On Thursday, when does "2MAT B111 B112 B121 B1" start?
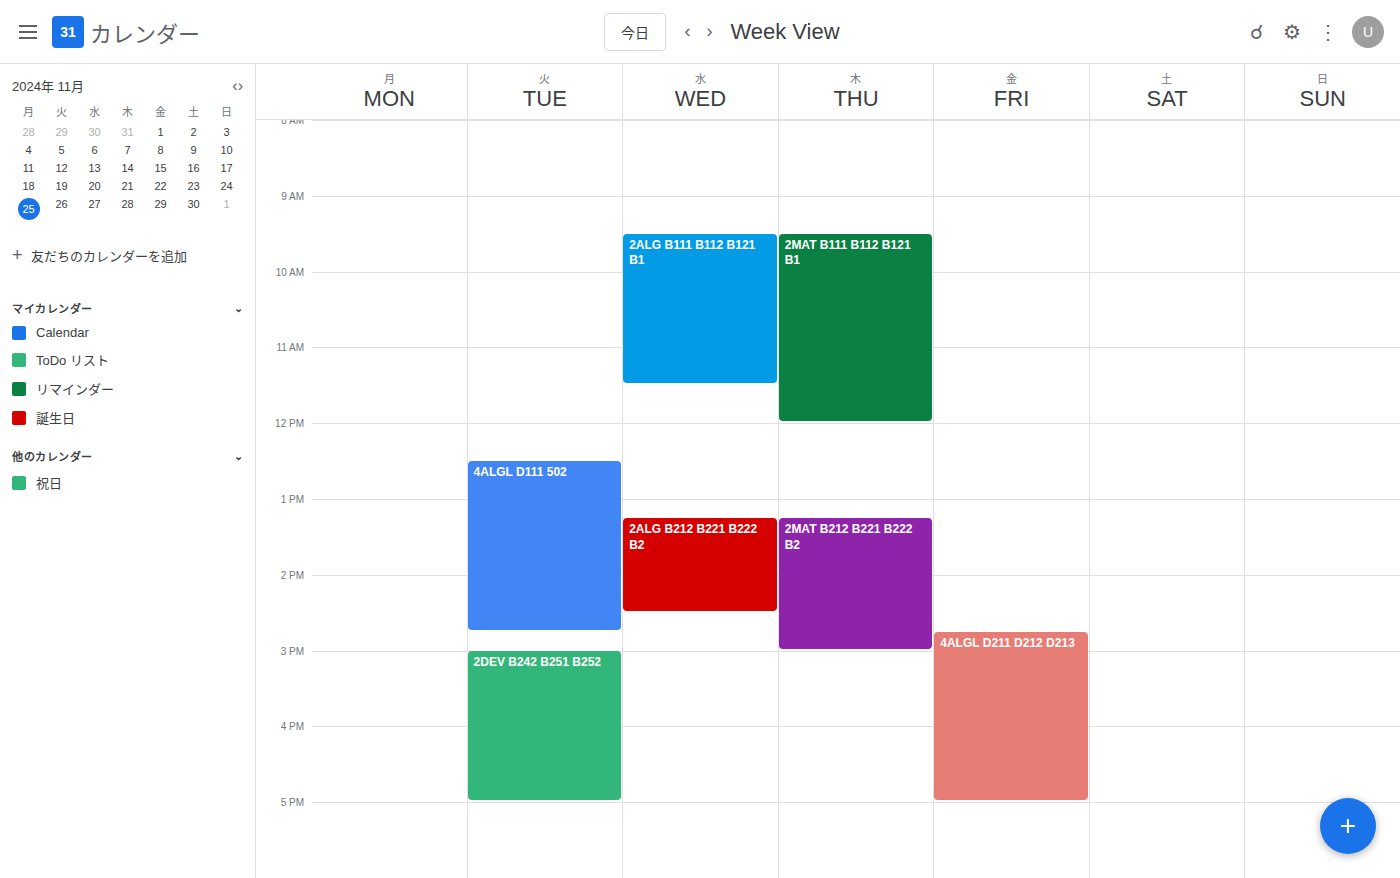
09:30